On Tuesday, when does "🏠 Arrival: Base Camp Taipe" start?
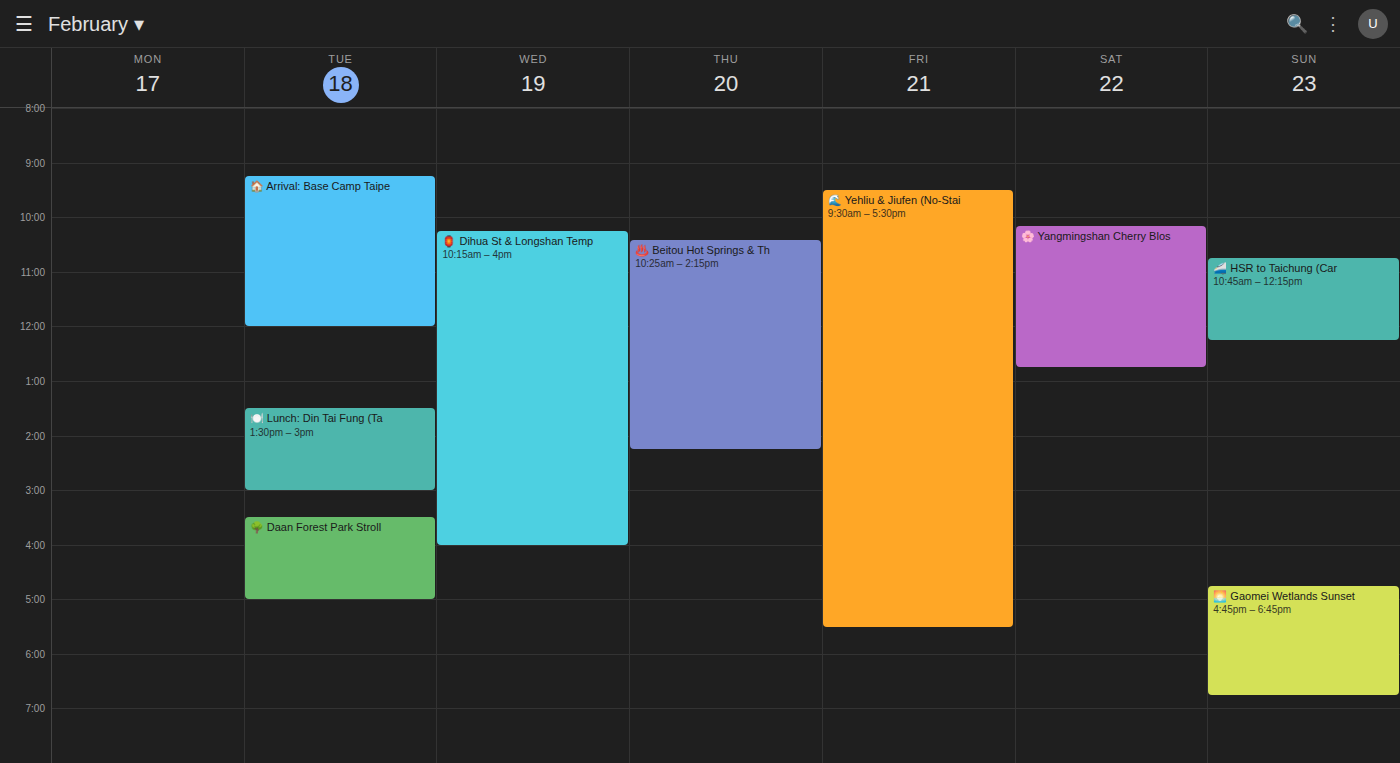
09:15